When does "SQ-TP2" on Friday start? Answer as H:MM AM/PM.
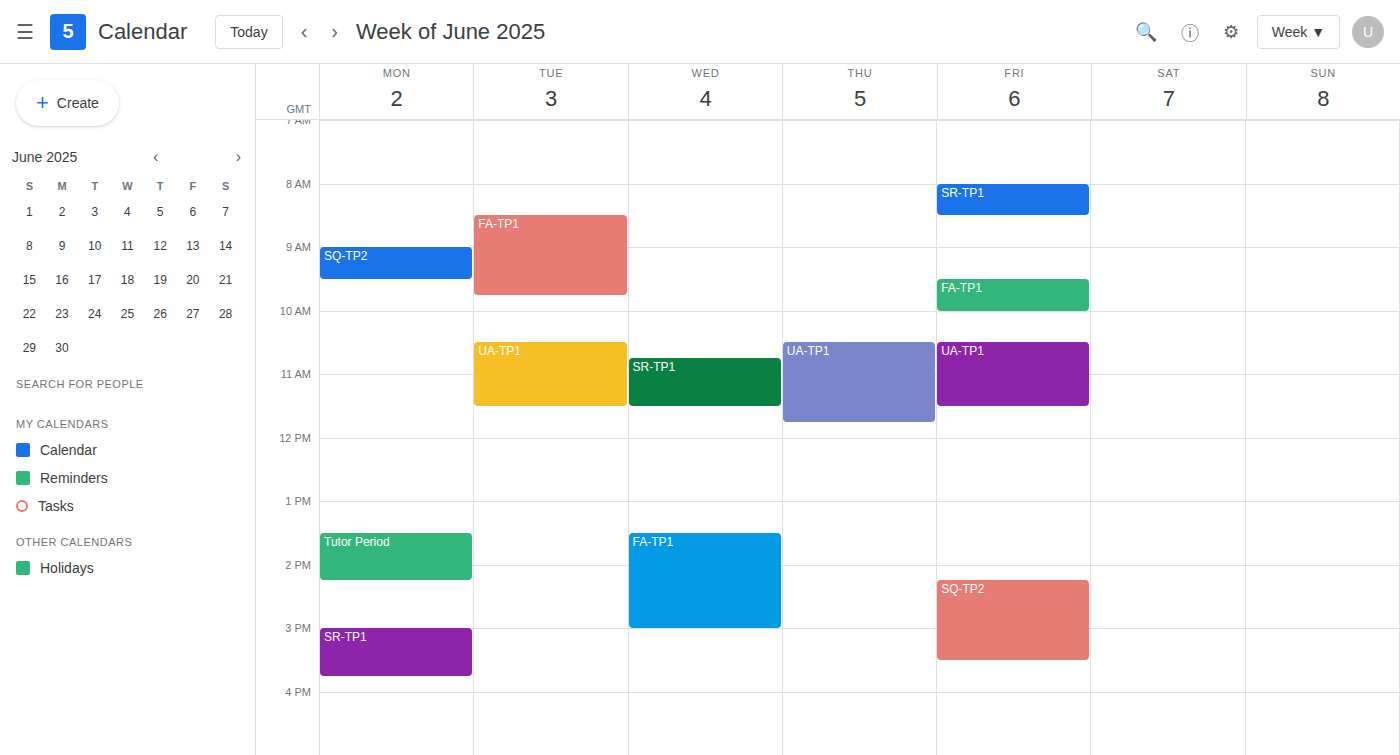
2:15 PM